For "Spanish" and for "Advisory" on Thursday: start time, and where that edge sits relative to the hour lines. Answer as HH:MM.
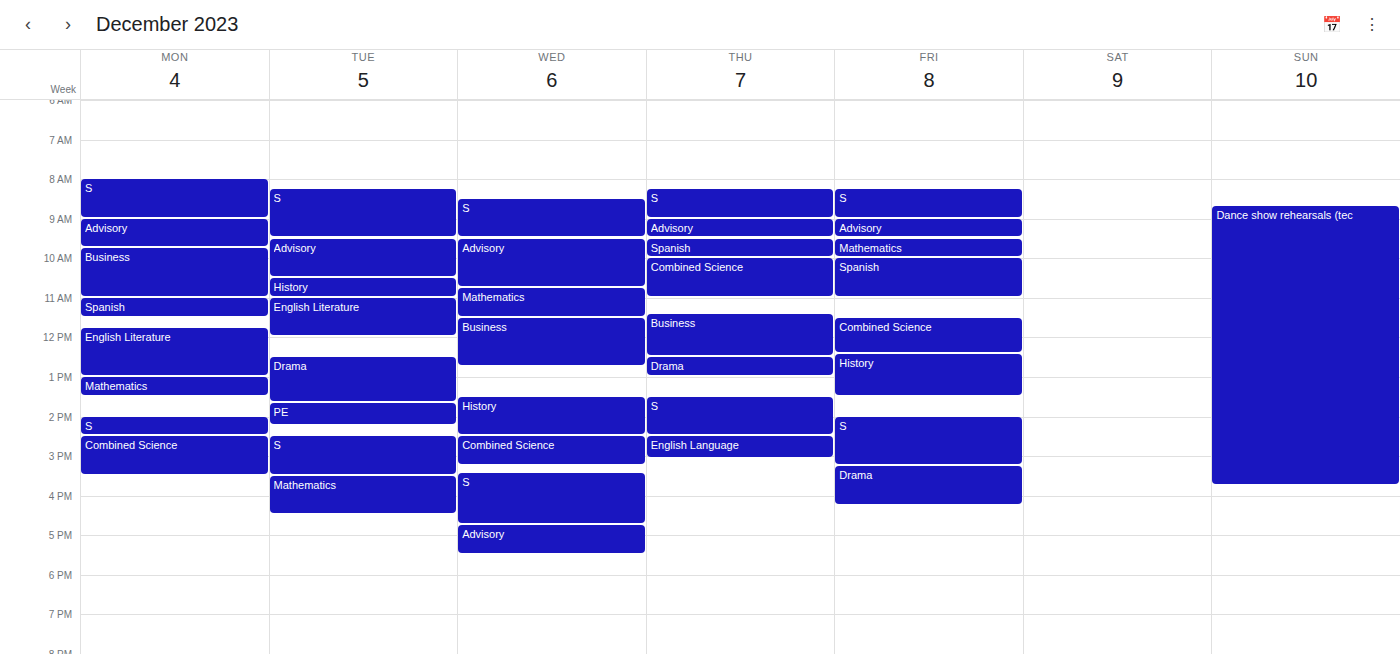
"Spanish": 09:30, halfway between the 09:00 and 10:00 lines. "Advisory": 09:00, exactly on the 09:00 line.